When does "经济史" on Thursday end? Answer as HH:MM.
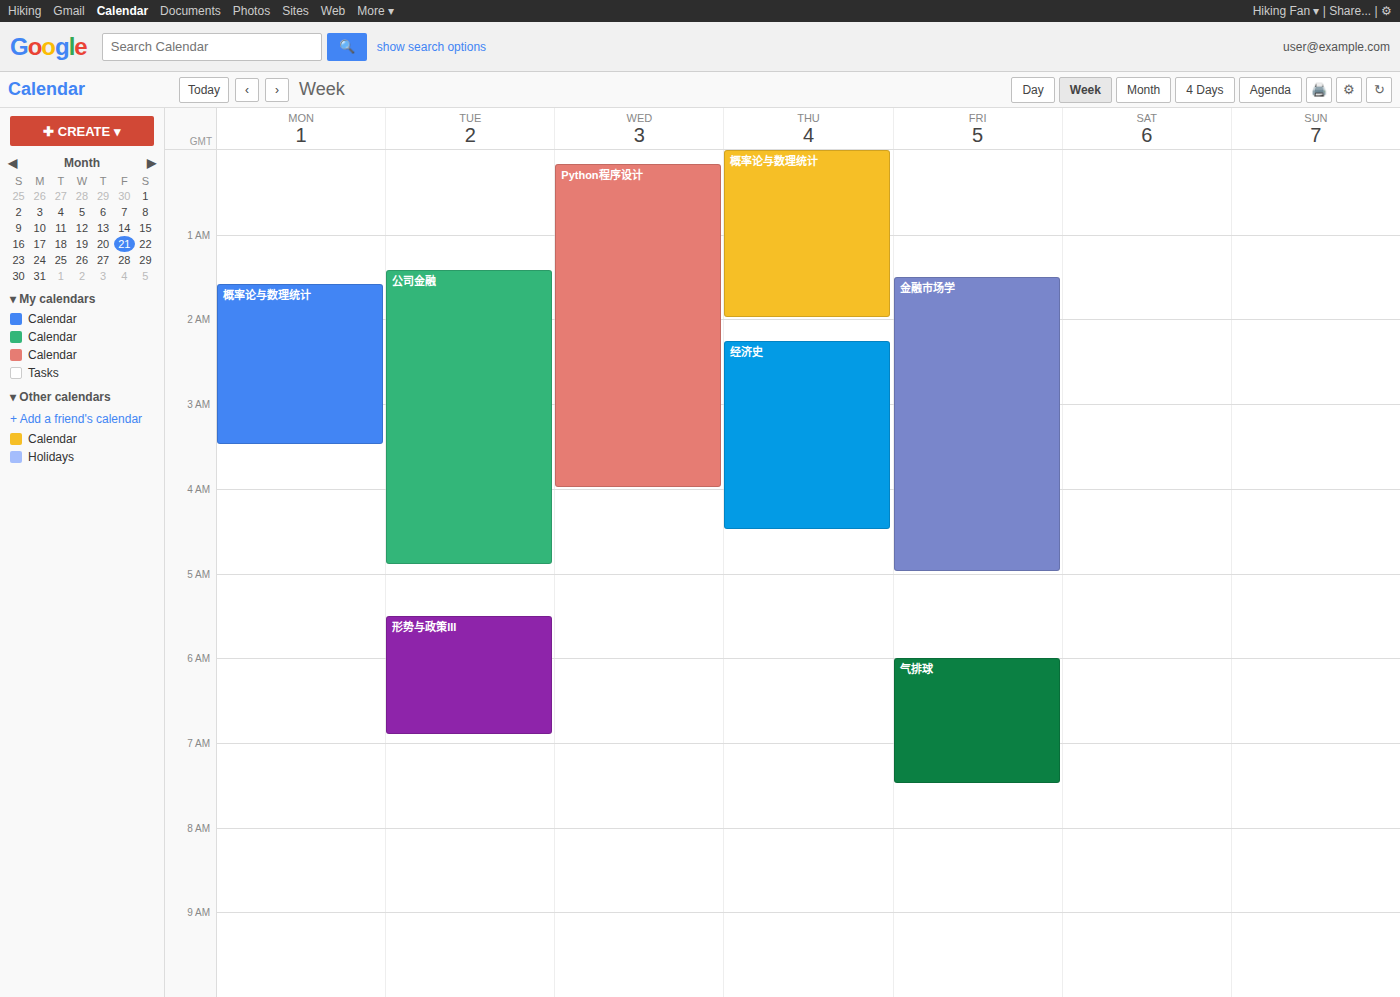
04:30